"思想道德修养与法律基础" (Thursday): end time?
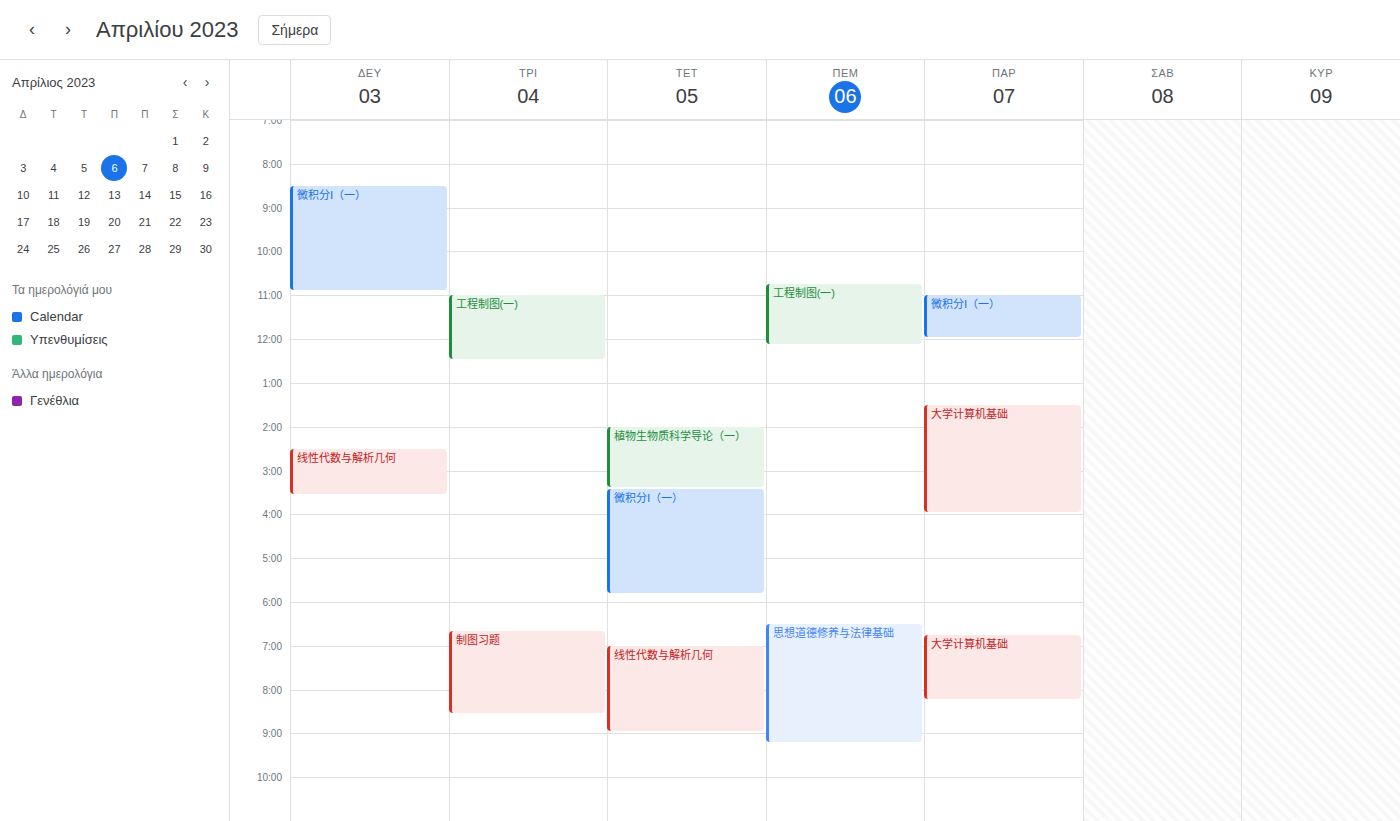
9:15 PM